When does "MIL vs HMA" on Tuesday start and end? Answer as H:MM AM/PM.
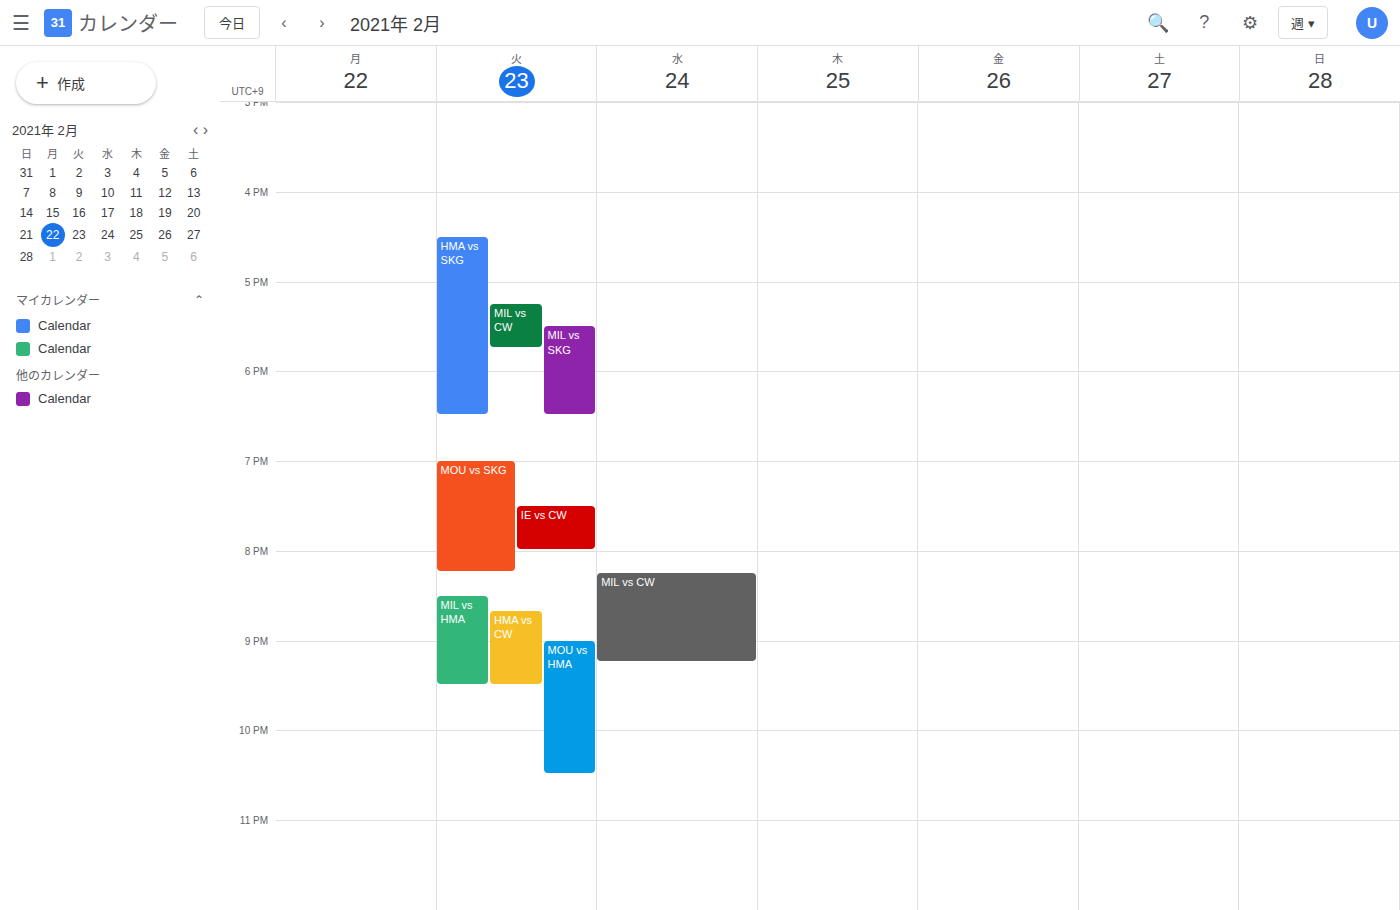
8:30 PM to 9:30 PM